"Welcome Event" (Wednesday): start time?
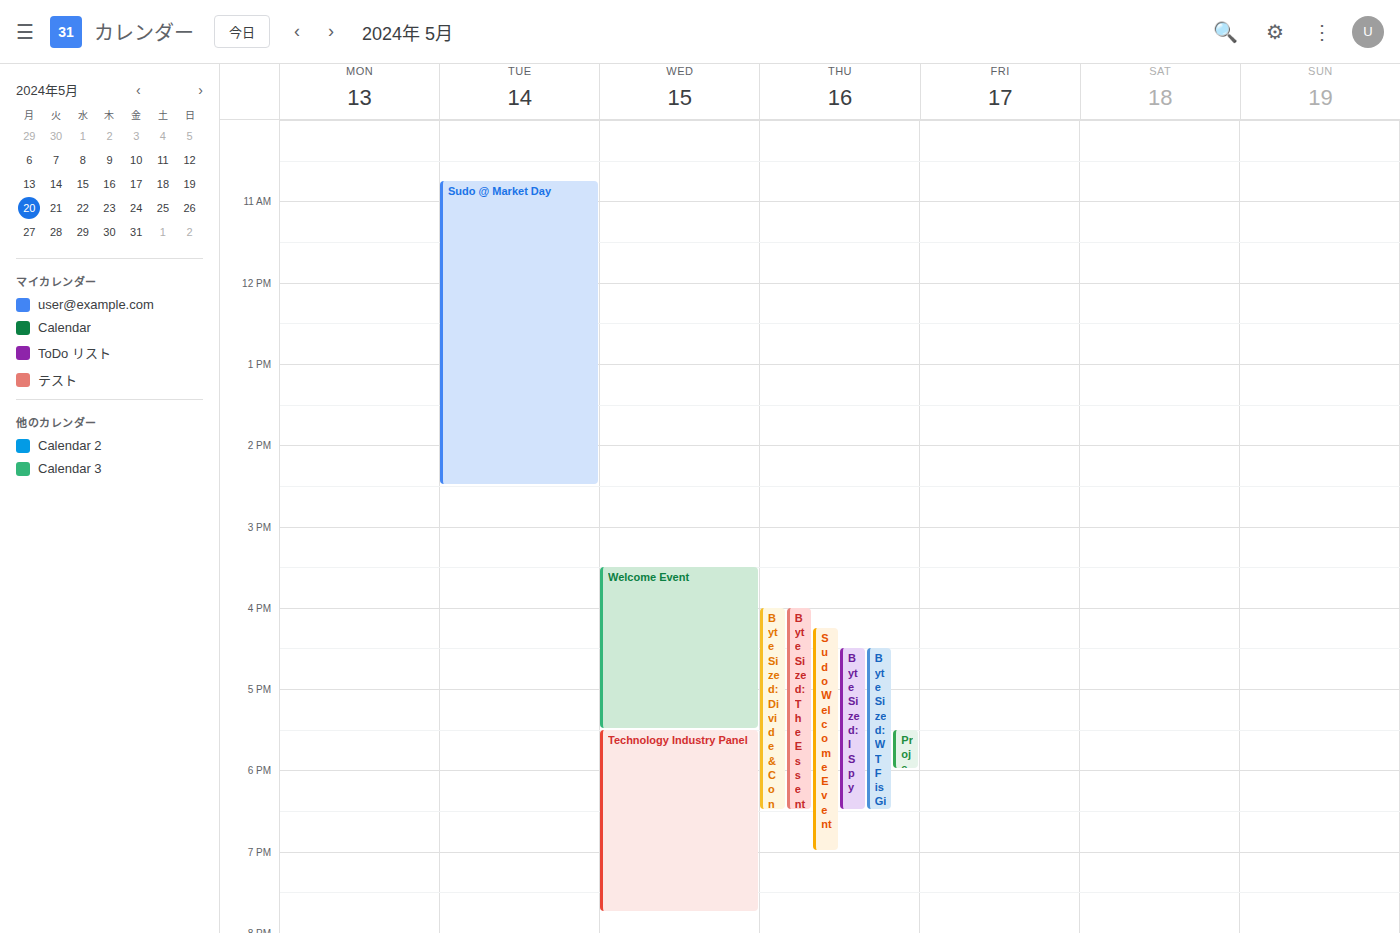
3:30 PM